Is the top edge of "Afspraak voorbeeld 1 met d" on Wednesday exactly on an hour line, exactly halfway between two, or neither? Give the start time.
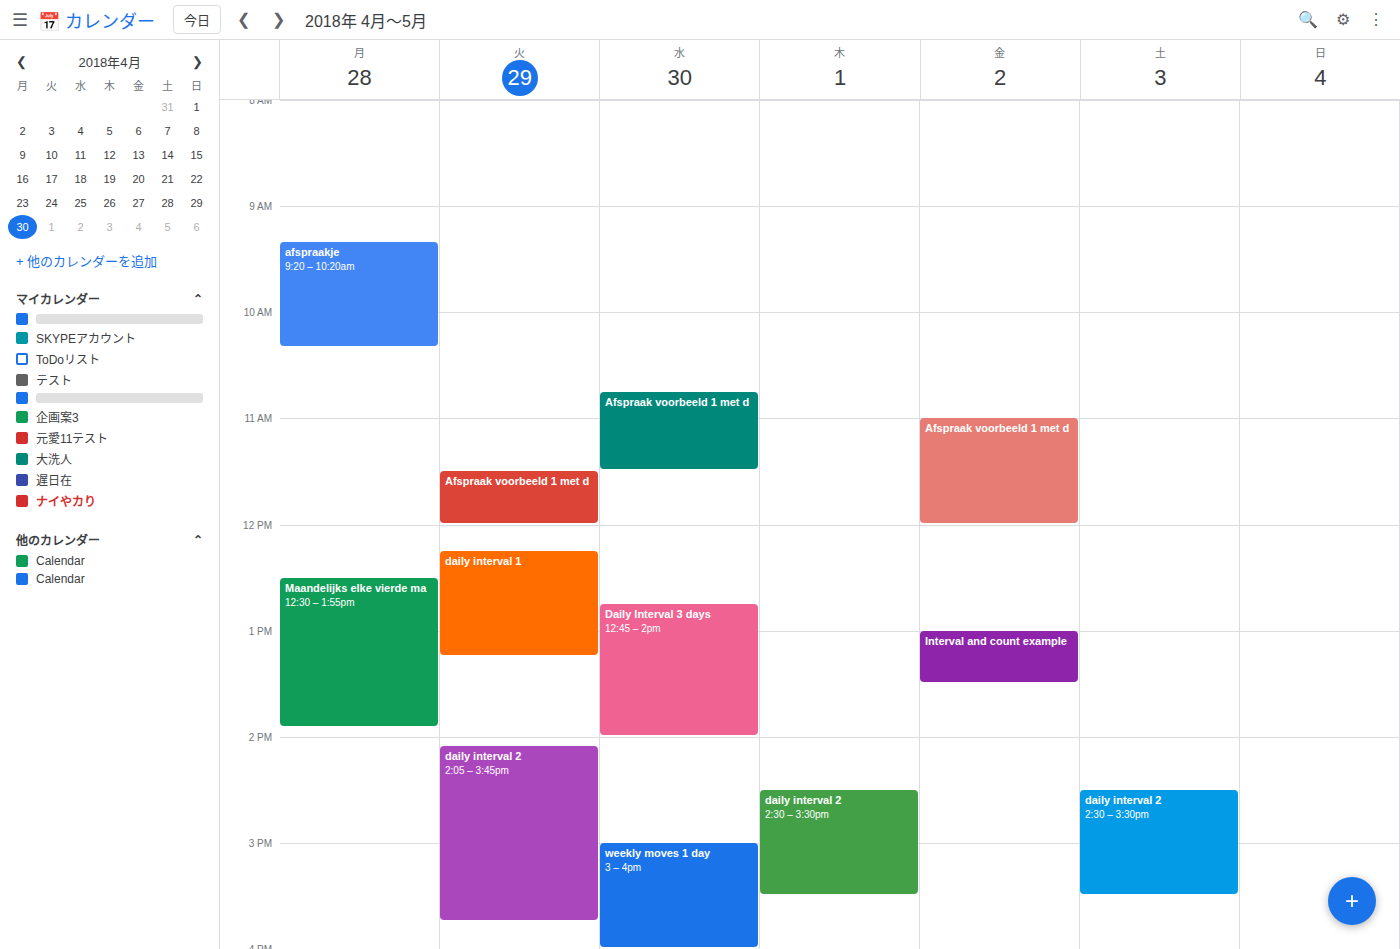
10:45 AM -- neither: three quarters of the way from the 10 AM line to the 11 AM line.